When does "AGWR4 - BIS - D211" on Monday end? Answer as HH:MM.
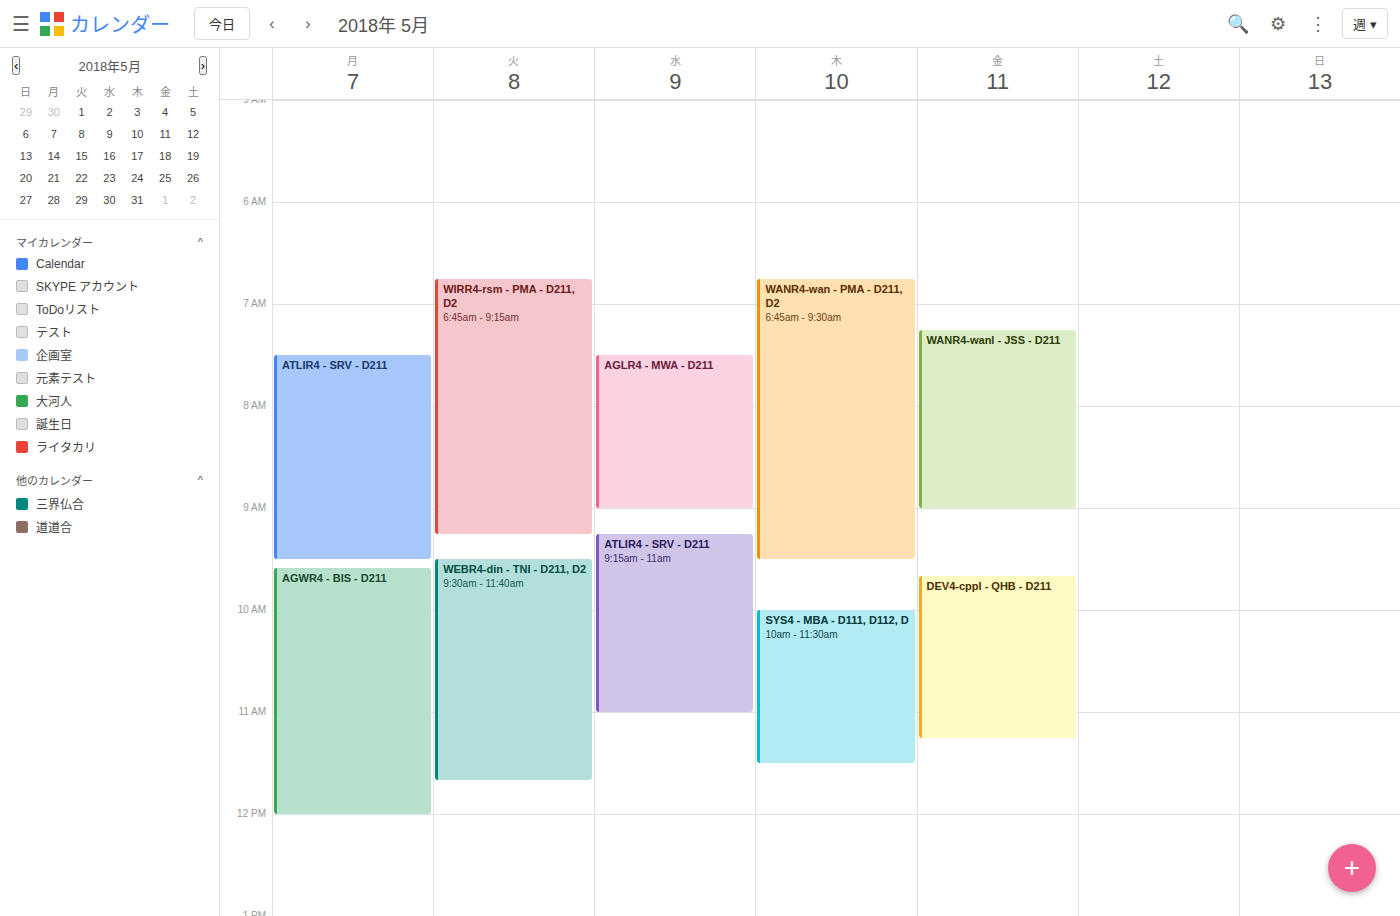
12:00